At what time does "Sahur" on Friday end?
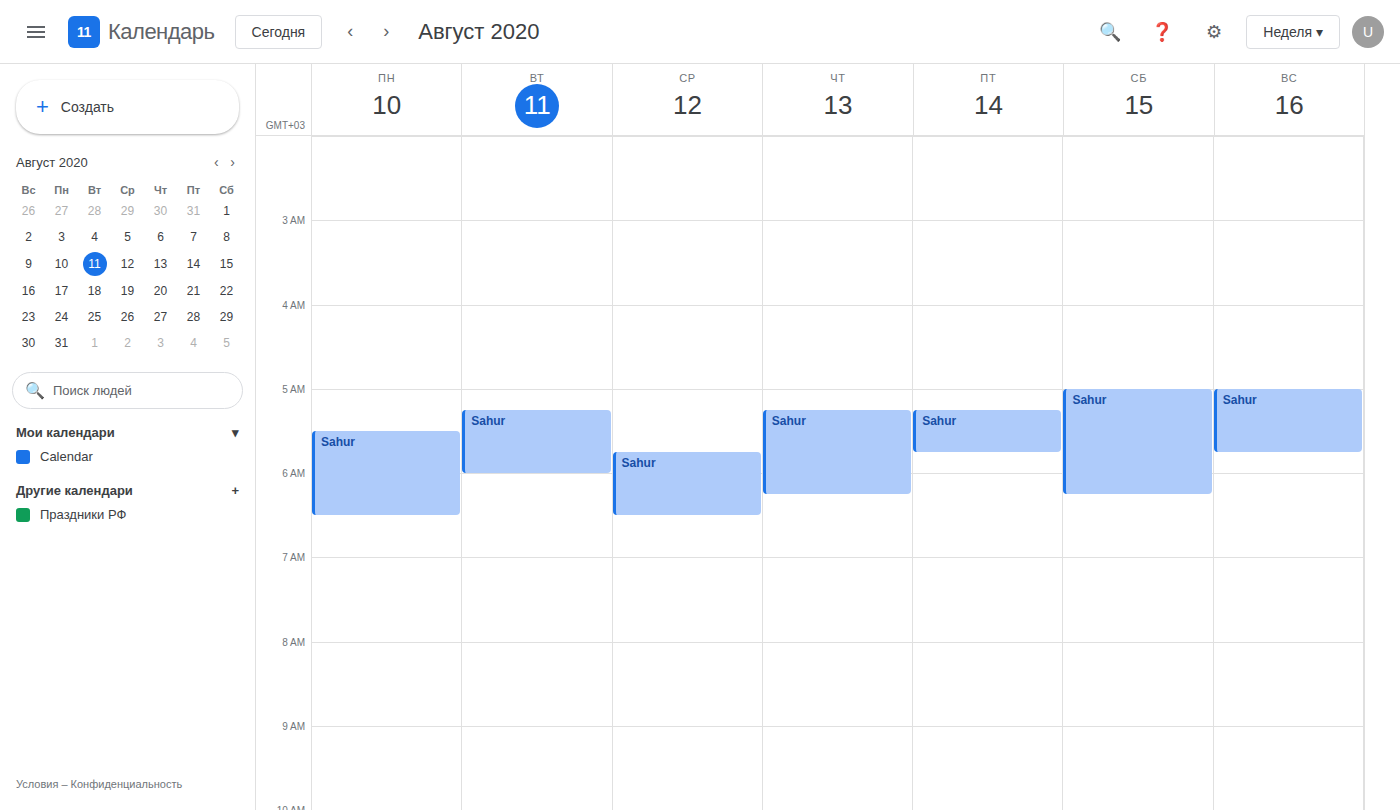
5:45 AM